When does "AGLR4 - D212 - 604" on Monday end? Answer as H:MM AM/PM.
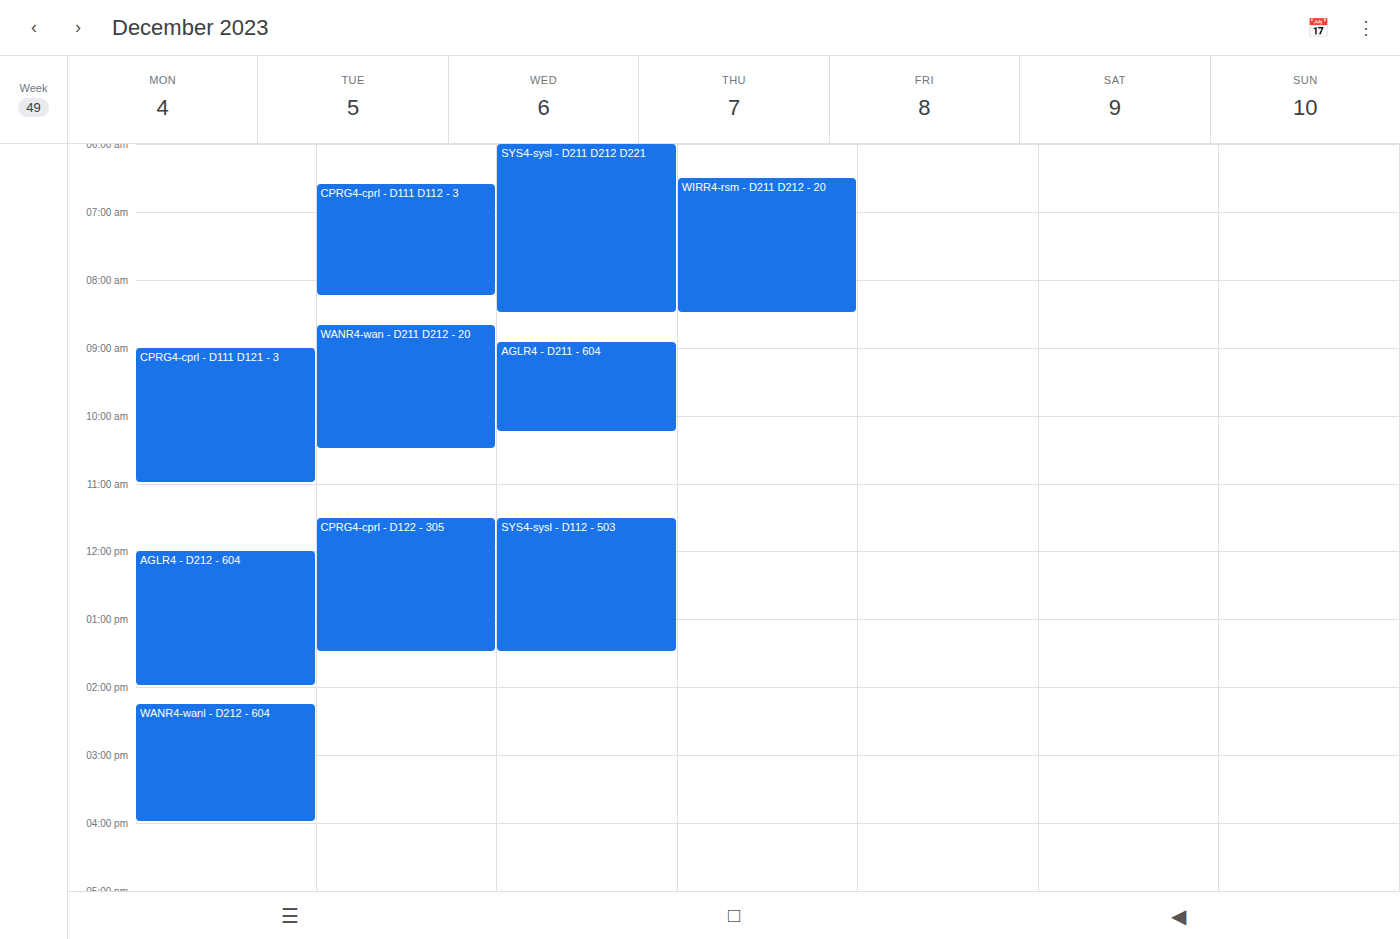
2:00 PM